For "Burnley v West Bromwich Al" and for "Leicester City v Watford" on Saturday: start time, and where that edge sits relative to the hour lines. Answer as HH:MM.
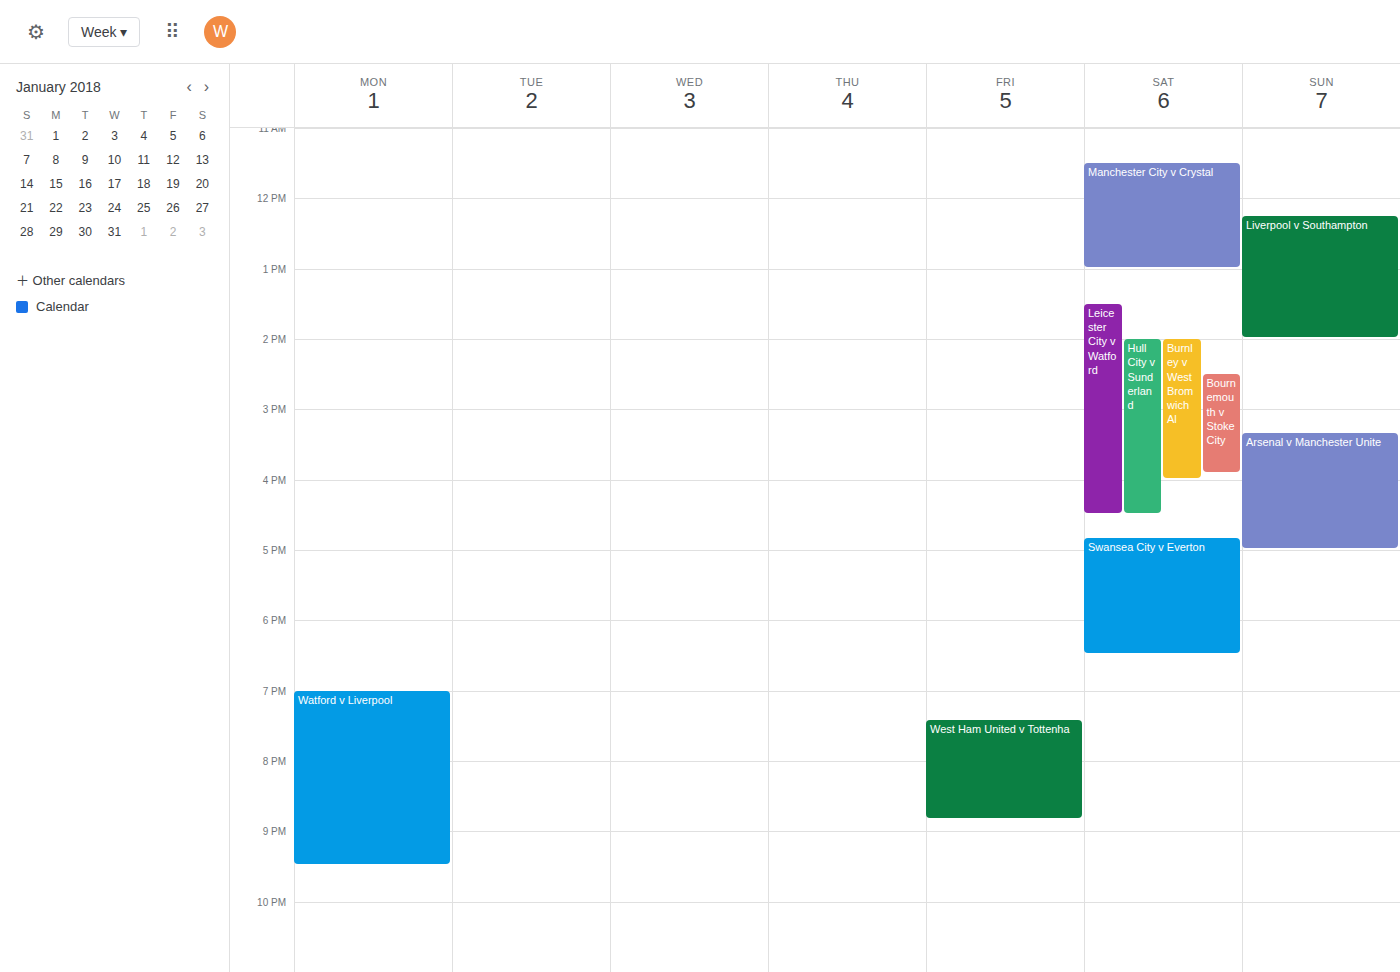
"Burnley v West Bromwich Al": 14:00, exactly on the 14:00 line. "Leicester City v Watford": 13:30, halfway between the 13:00 and 14:00 lines.